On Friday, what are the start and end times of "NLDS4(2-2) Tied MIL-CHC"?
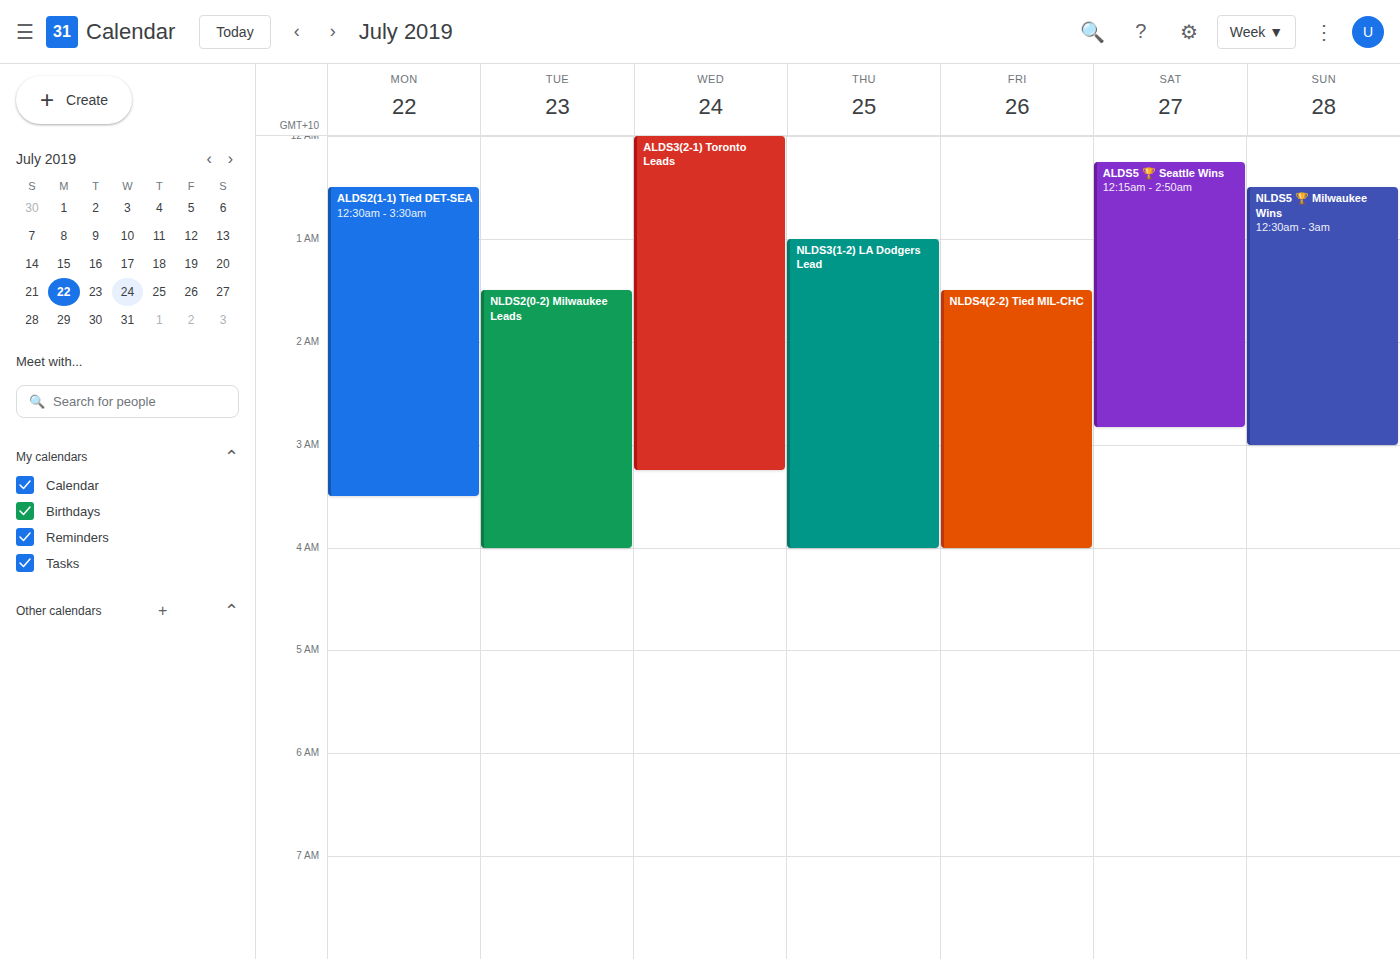
01:30 to 04:00